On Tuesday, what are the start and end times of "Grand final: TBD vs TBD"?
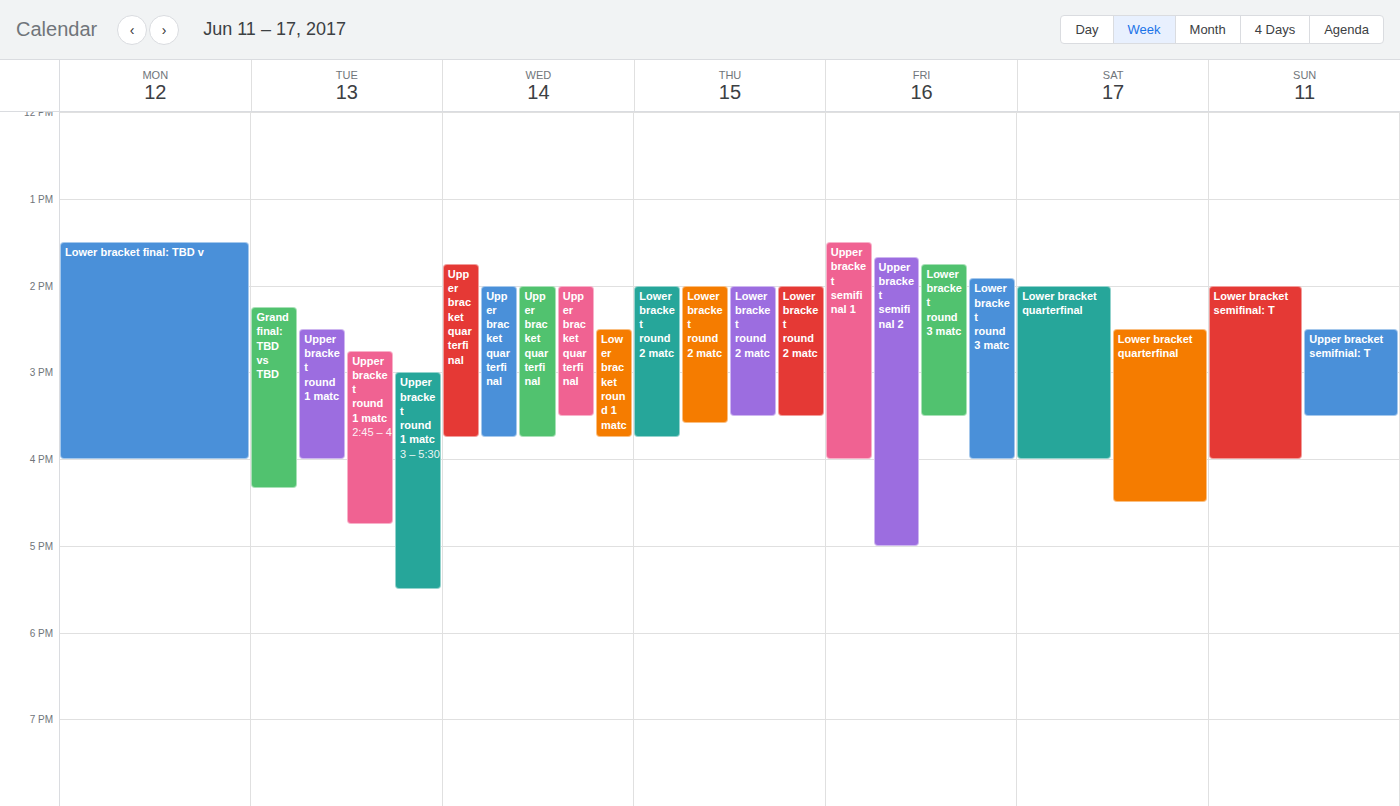
2:15 PM to 4:20 PM